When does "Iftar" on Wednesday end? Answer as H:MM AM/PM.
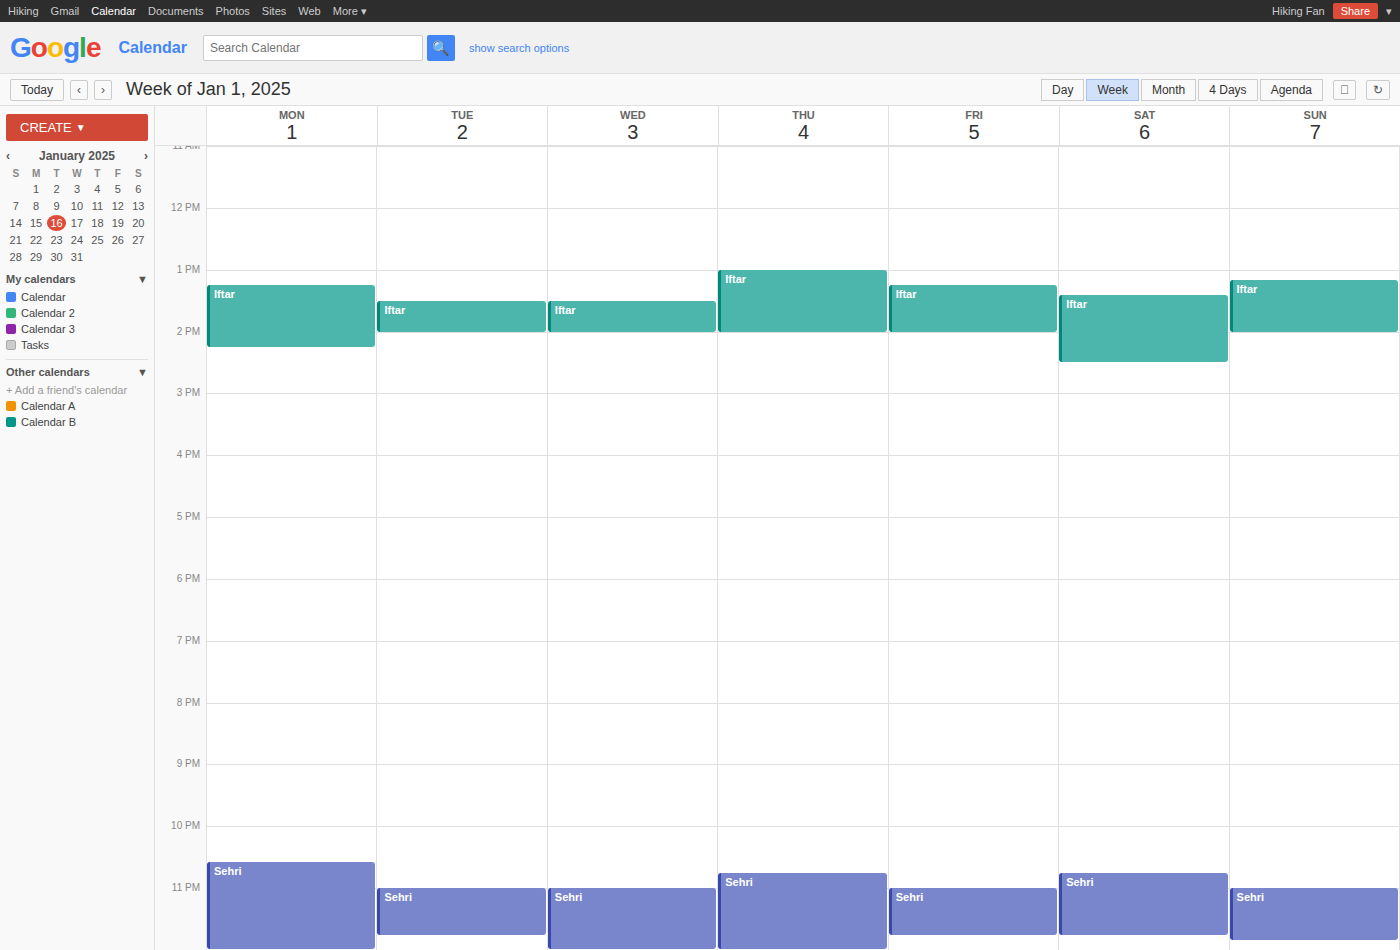
2:00 PM